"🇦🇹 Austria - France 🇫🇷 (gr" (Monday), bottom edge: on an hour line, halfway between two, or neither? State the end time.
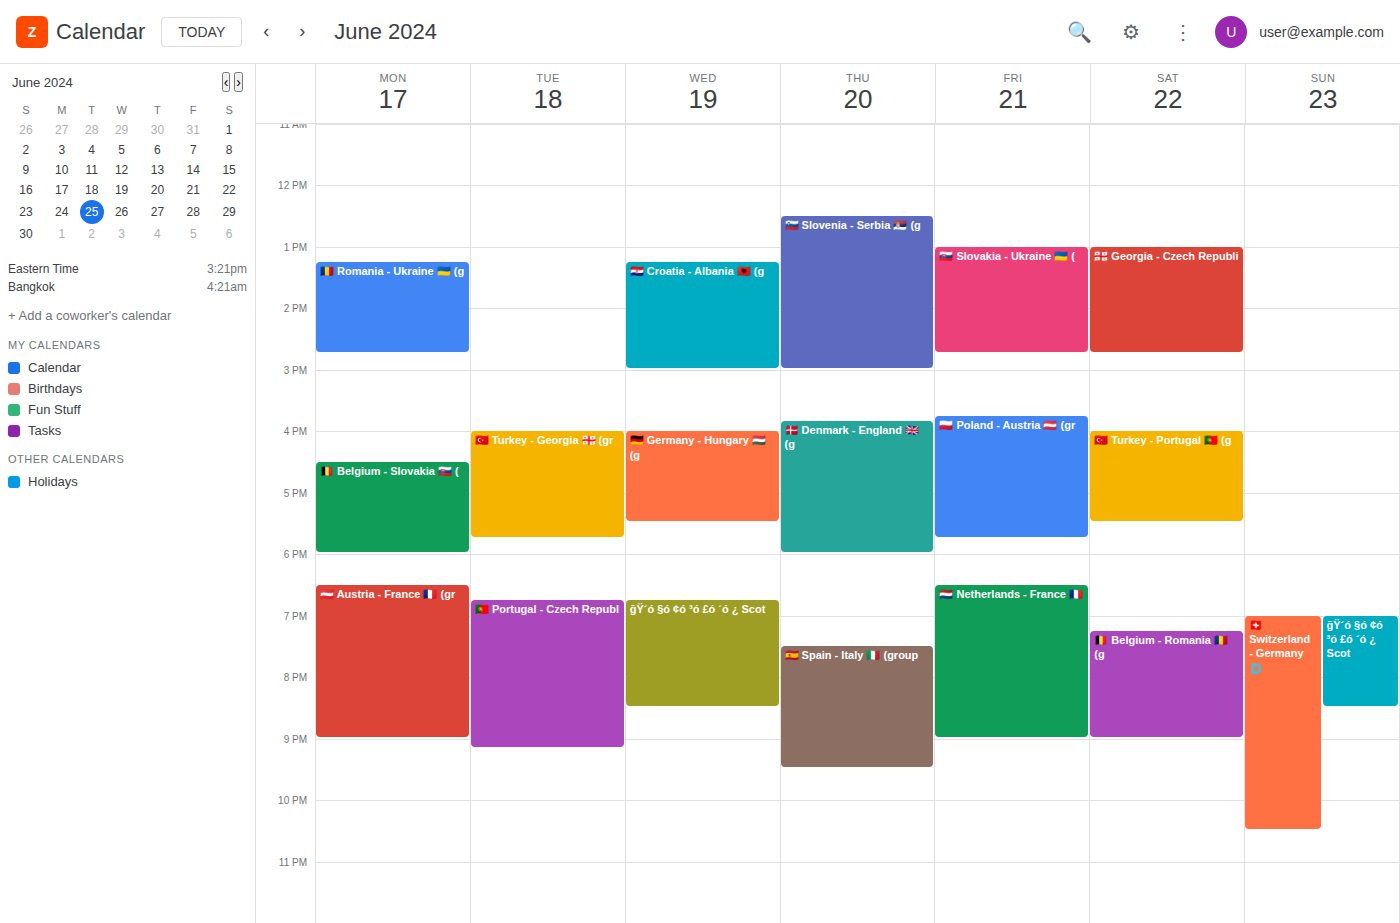
9:00 PM -- exactly on the 9 PM line.